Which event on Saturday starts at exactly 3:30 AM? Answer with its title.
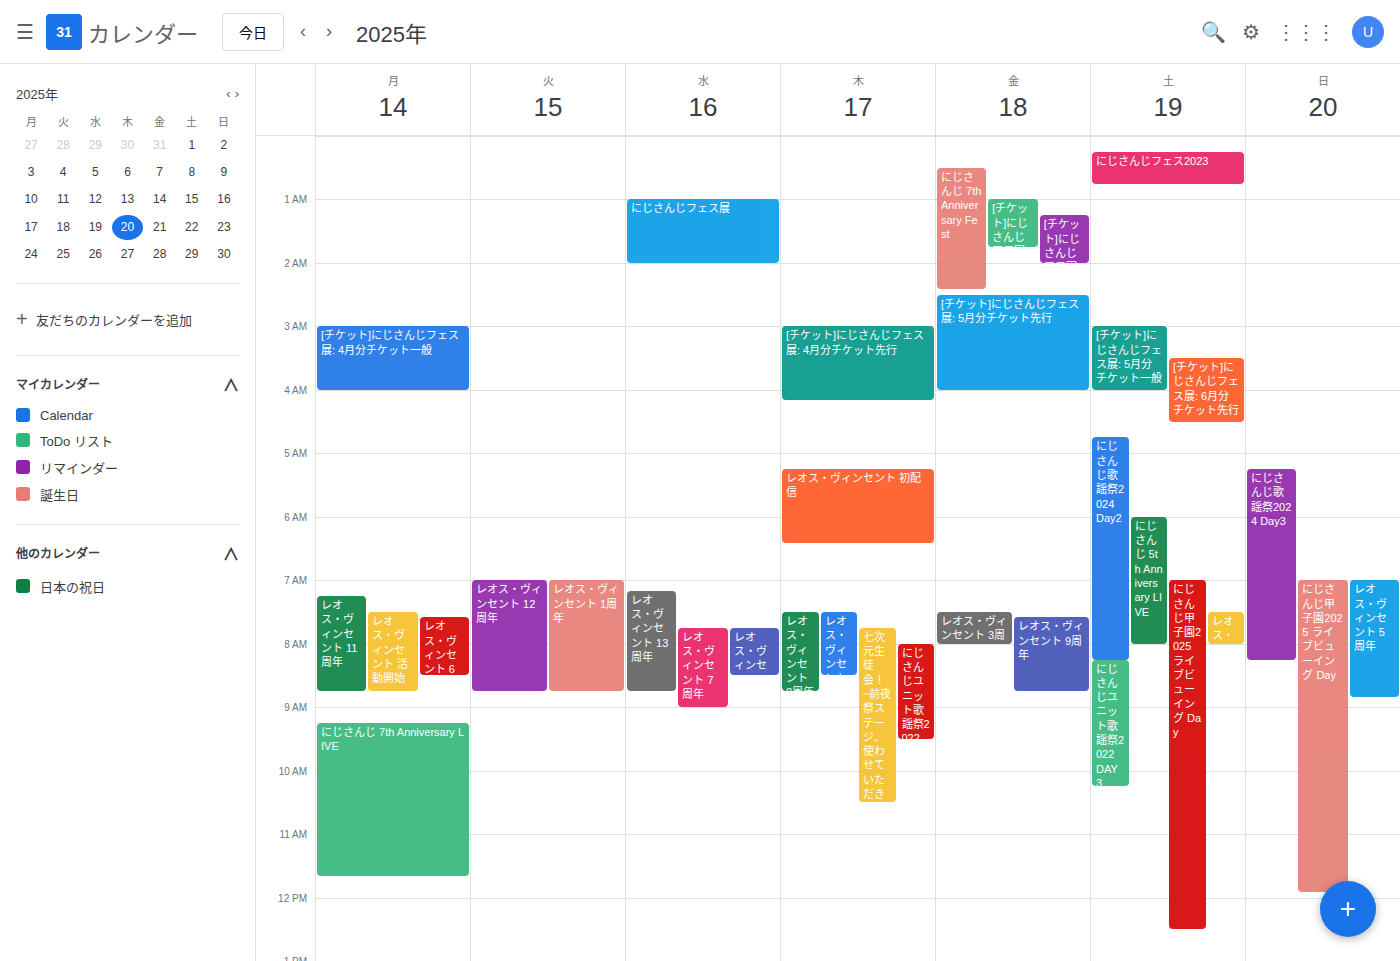
"[チケット]にじさんじフェス展: 6月分チケット先行"